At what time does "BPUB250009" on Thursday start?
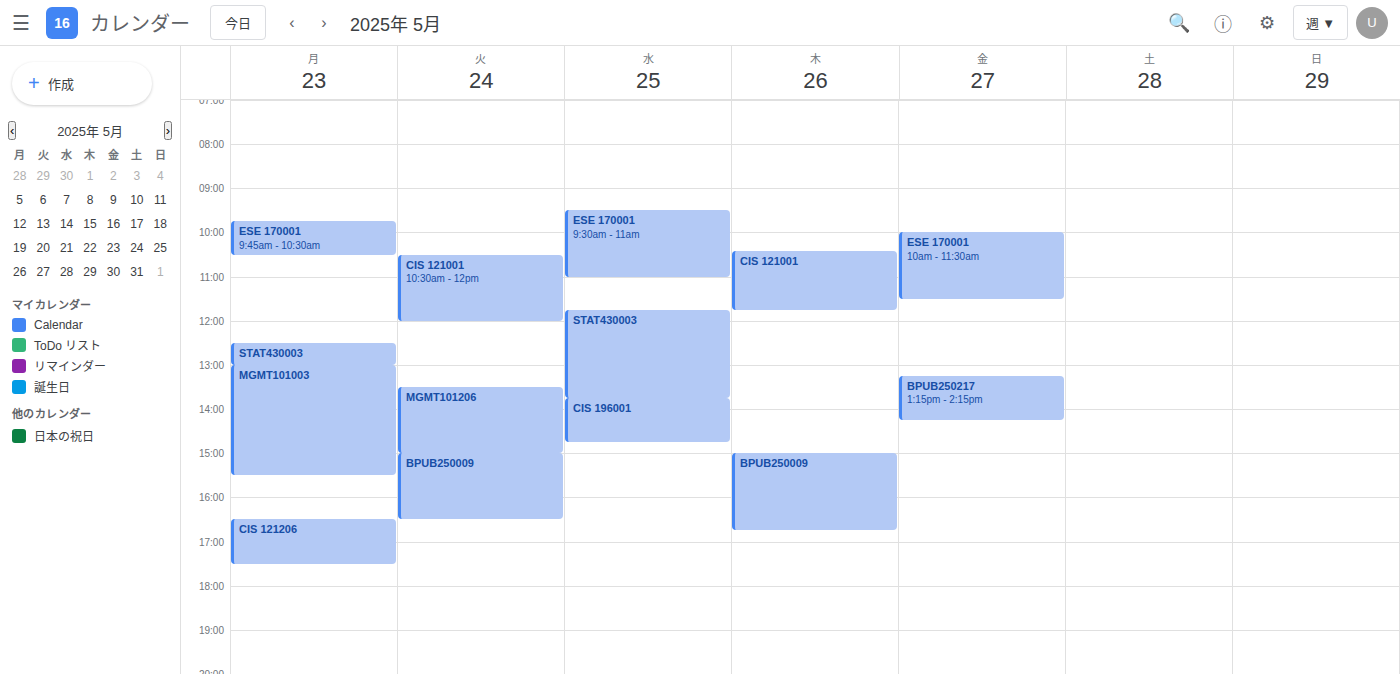
3:00 PM